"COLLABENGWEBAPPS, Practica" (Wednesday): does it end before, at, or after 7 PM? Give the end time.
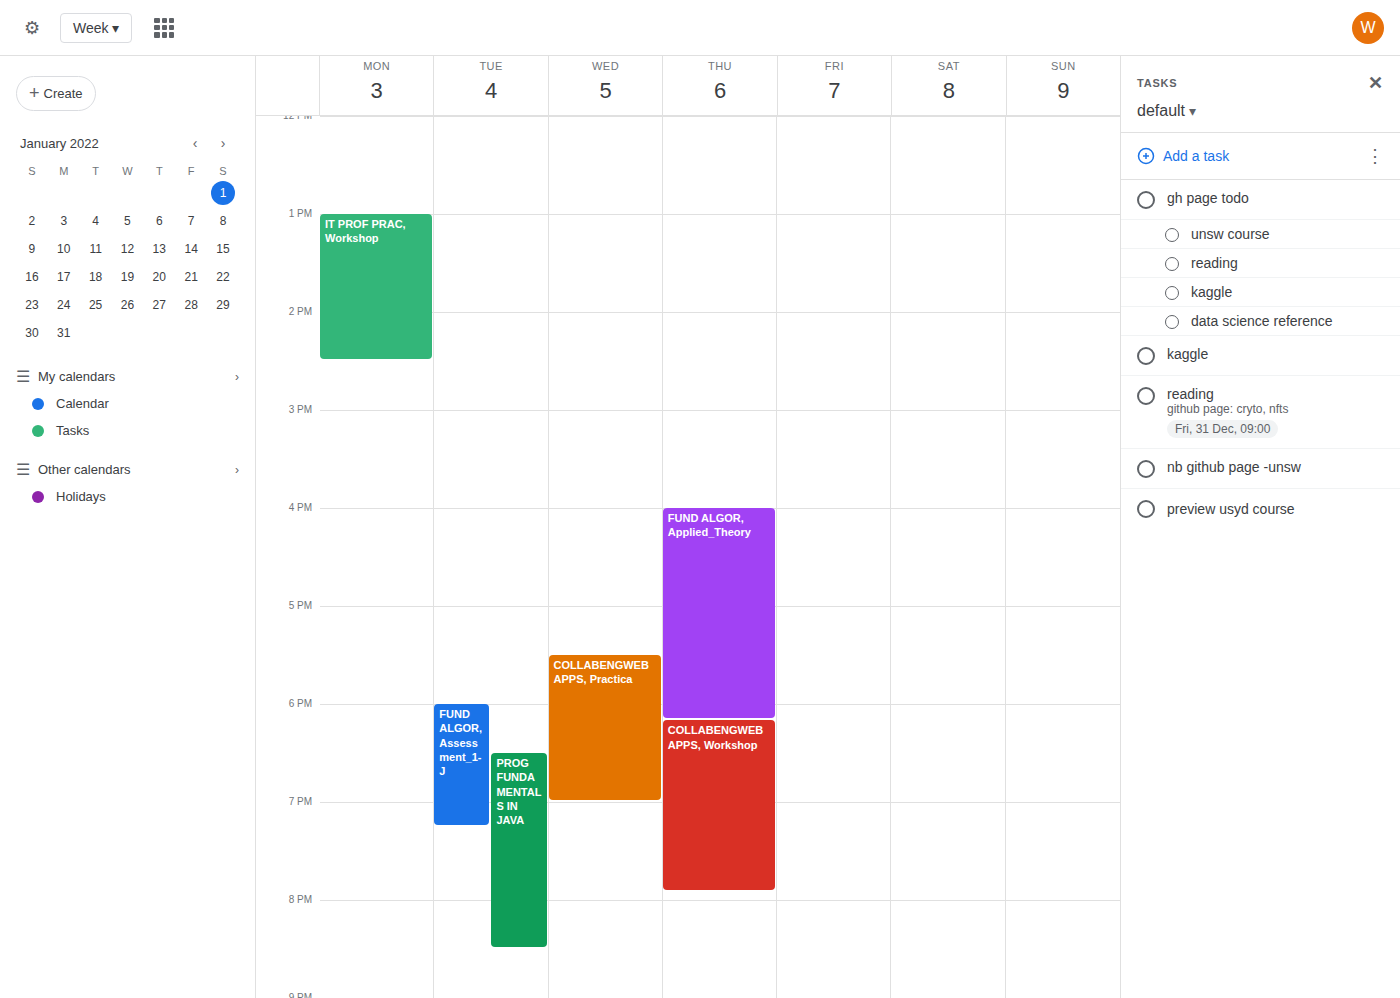
7:00 PM -- exactly at 7 PM, on the 7 PM line.